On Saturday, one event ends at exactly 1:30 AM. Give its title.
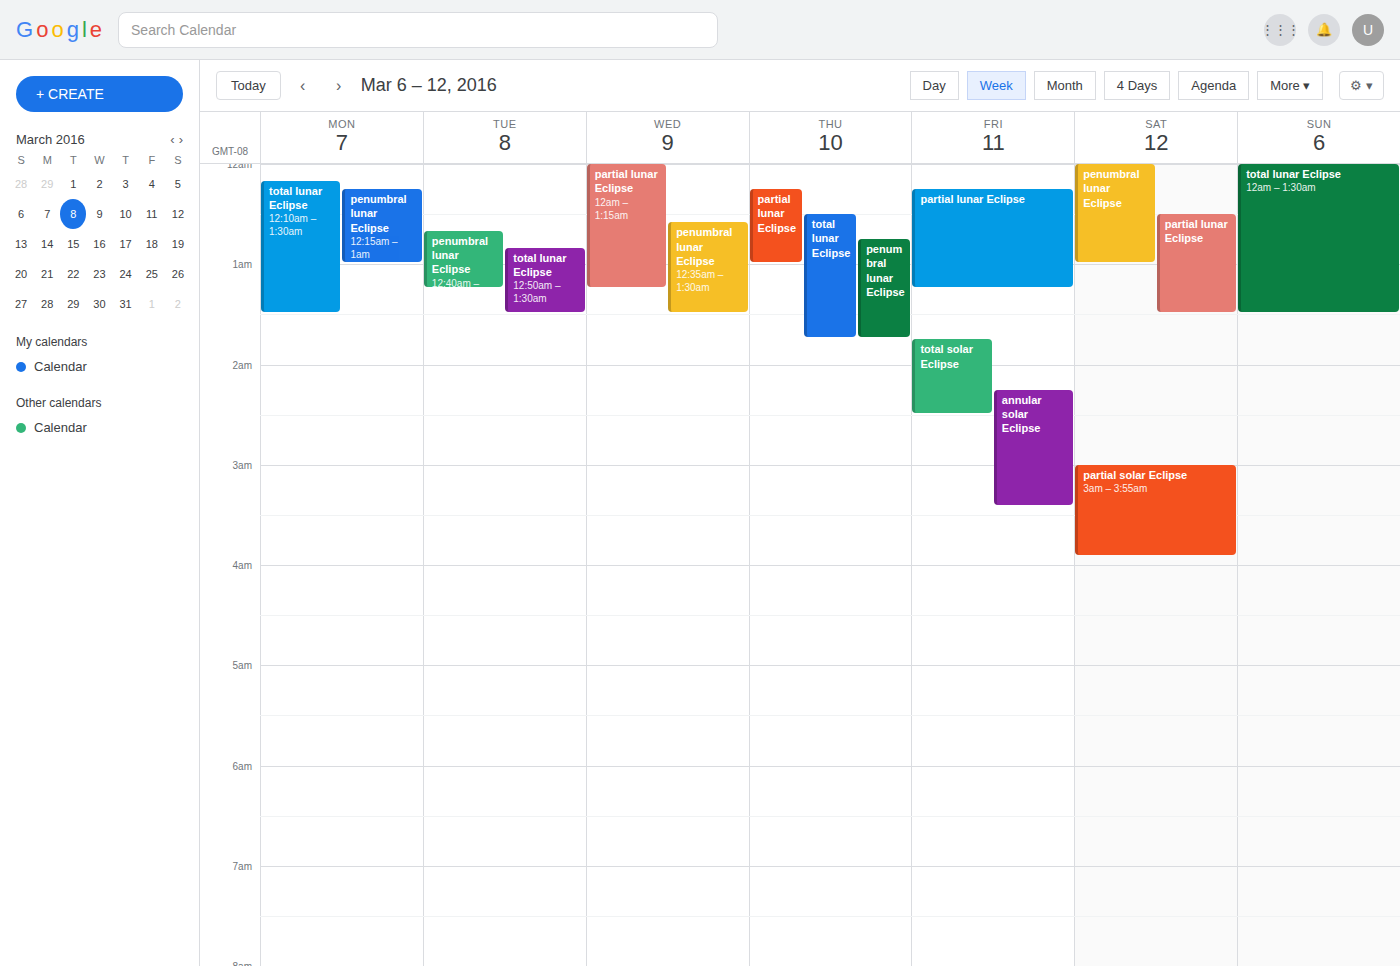
"partial lunar Eclipse"